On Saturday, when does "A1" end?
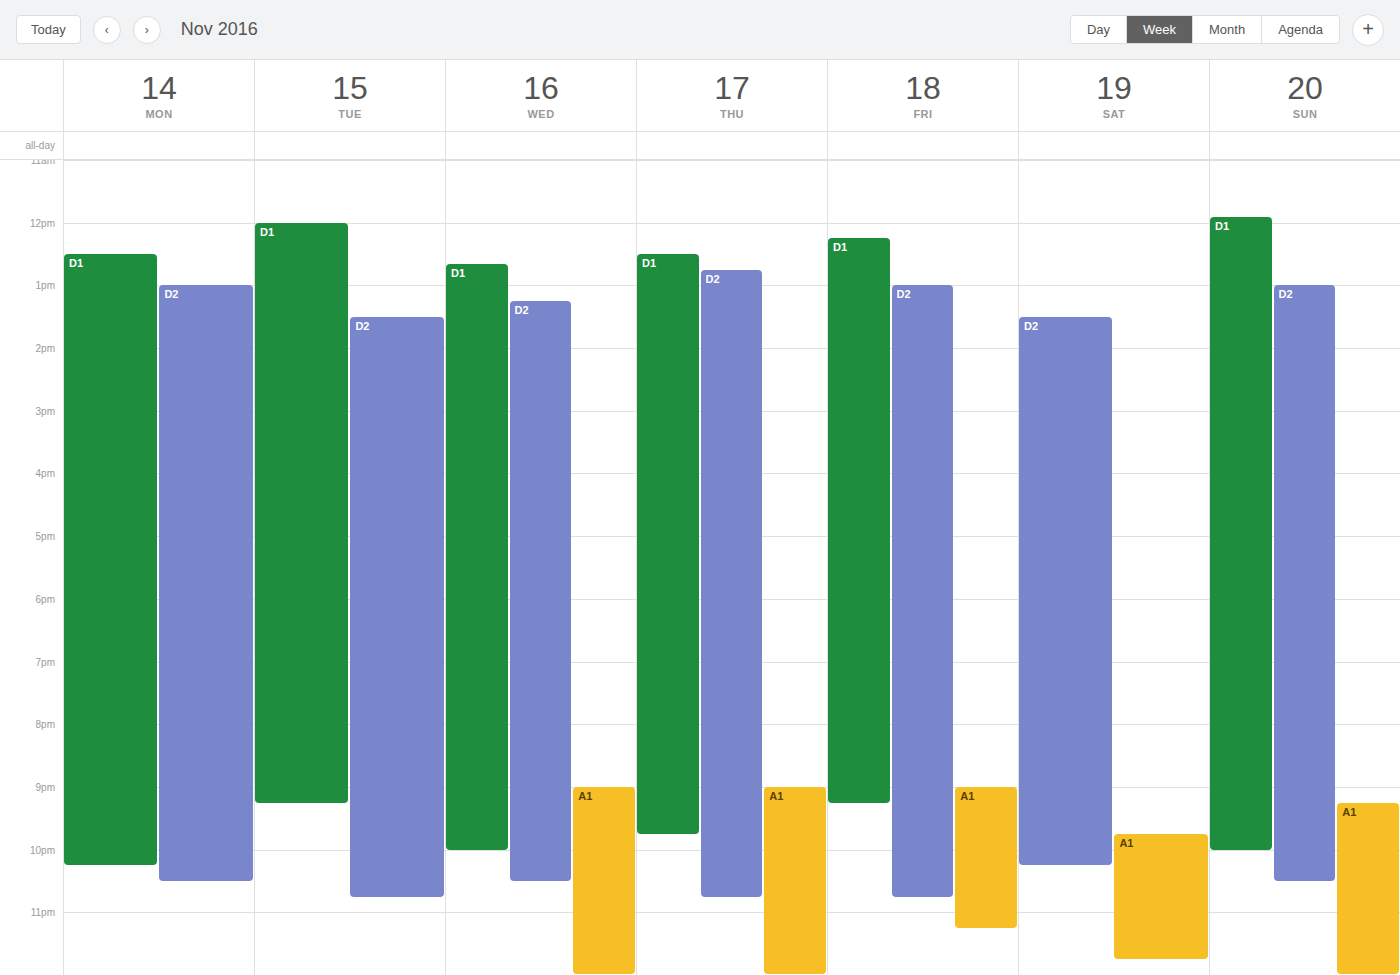
11:45 PM